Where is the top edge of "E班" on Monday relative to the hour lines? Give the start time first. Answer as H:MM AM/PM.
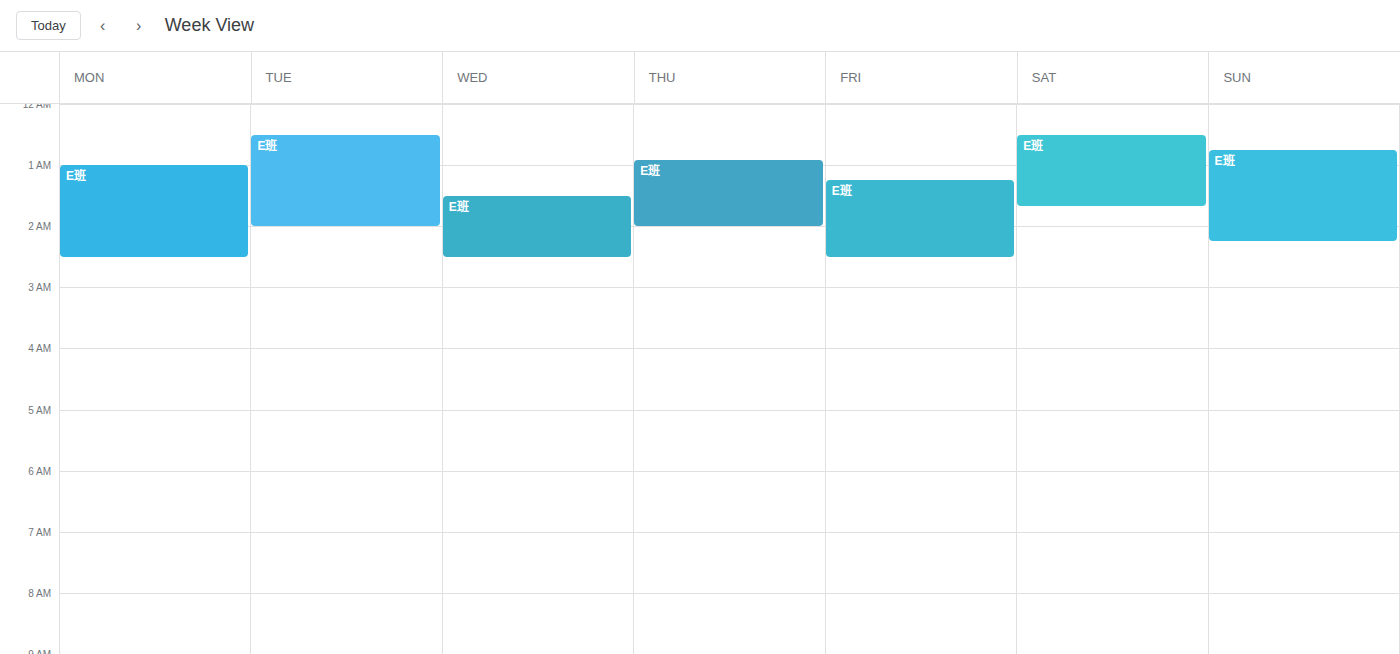
1:00 AM -- exactly on the 1 AM line.